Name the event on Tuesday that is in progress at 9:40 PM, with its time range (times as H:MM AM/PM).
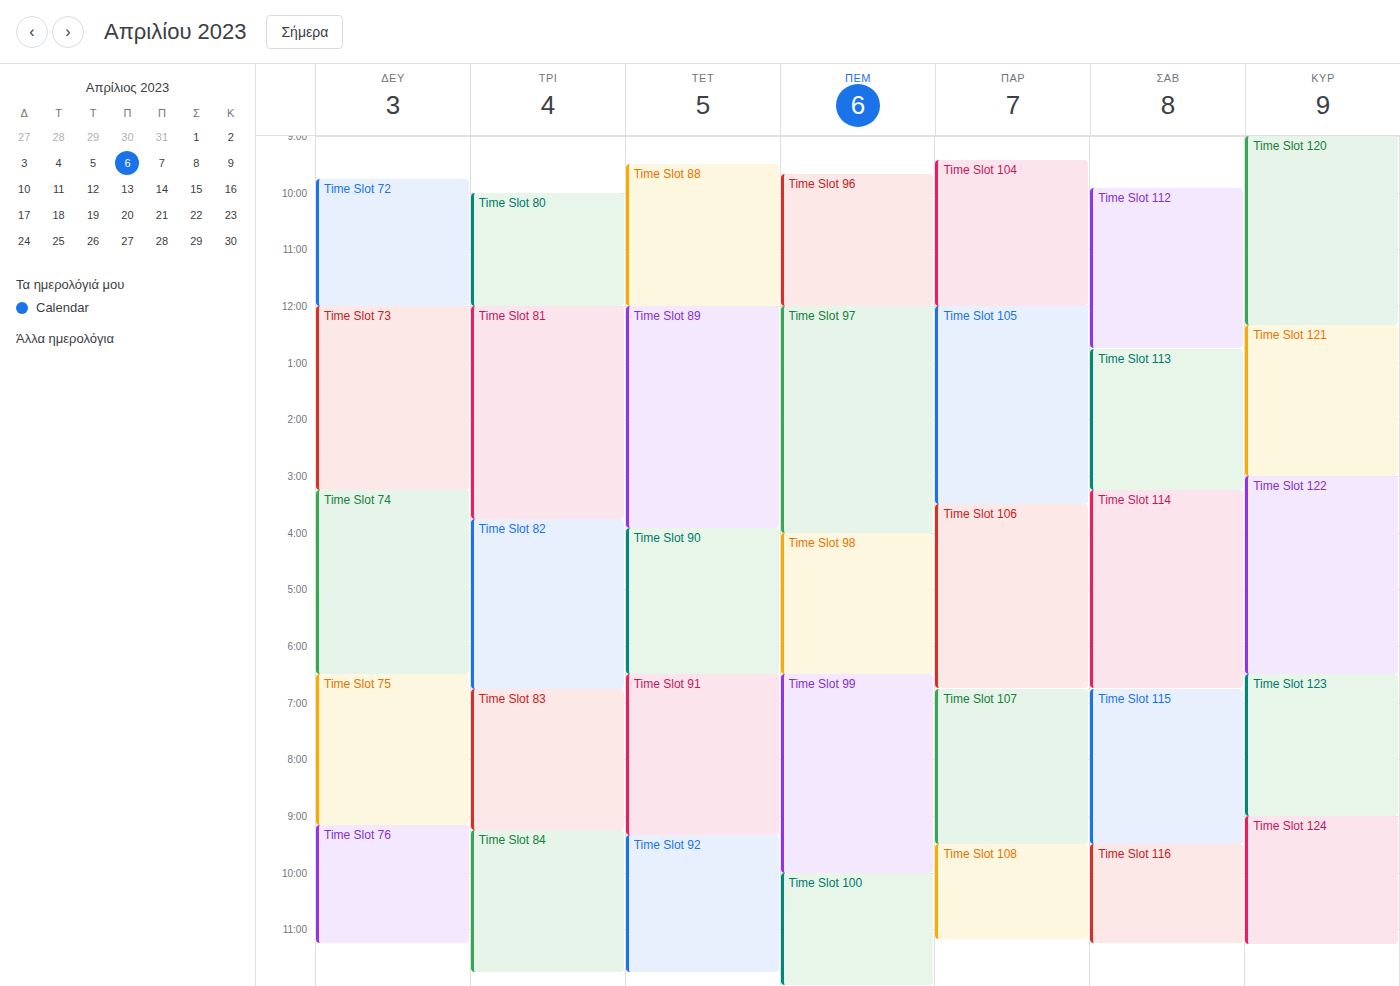
"Time Slot 84", 9:15 PM to 11:45 PM